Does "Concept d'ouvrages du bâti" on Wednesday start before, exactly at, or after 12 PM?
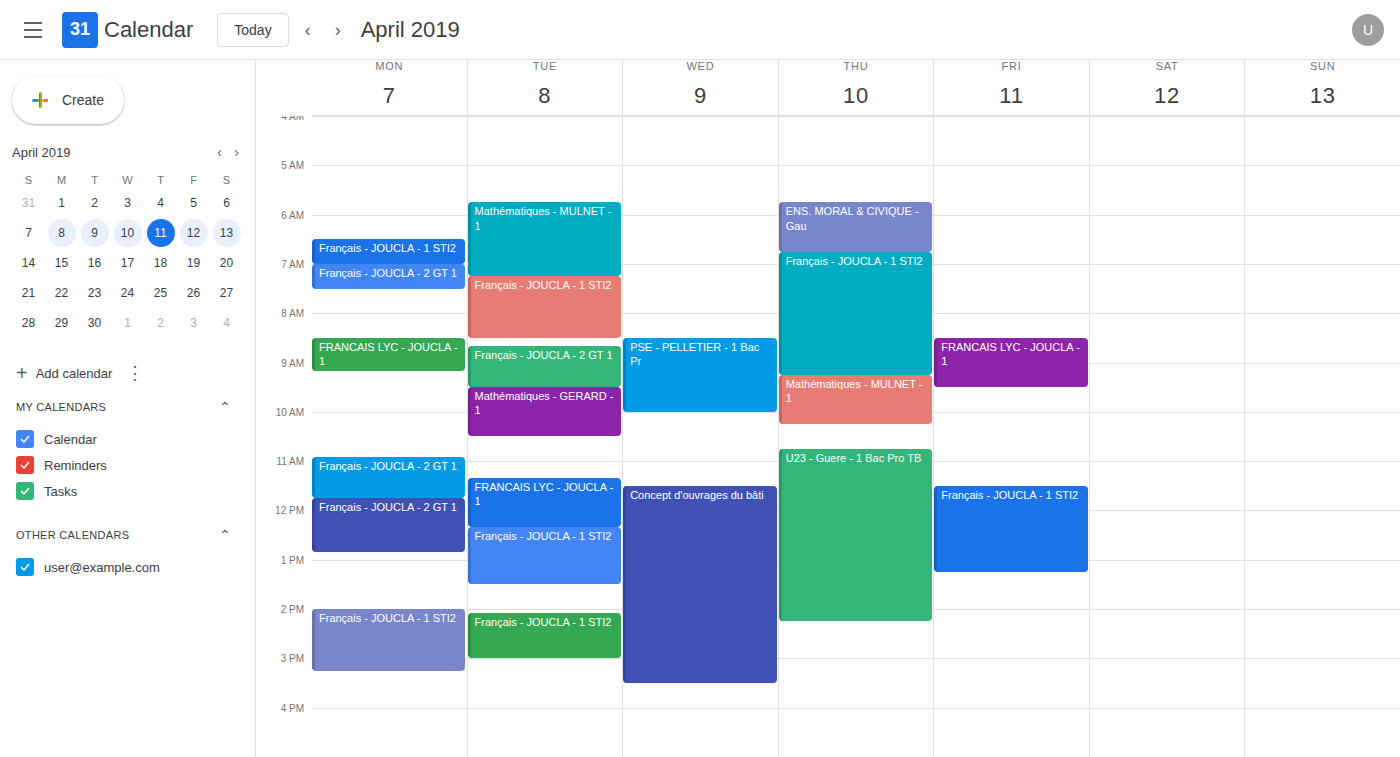
11:30 AM -- before 12 PM, 30 minutes above the 12 PM line.